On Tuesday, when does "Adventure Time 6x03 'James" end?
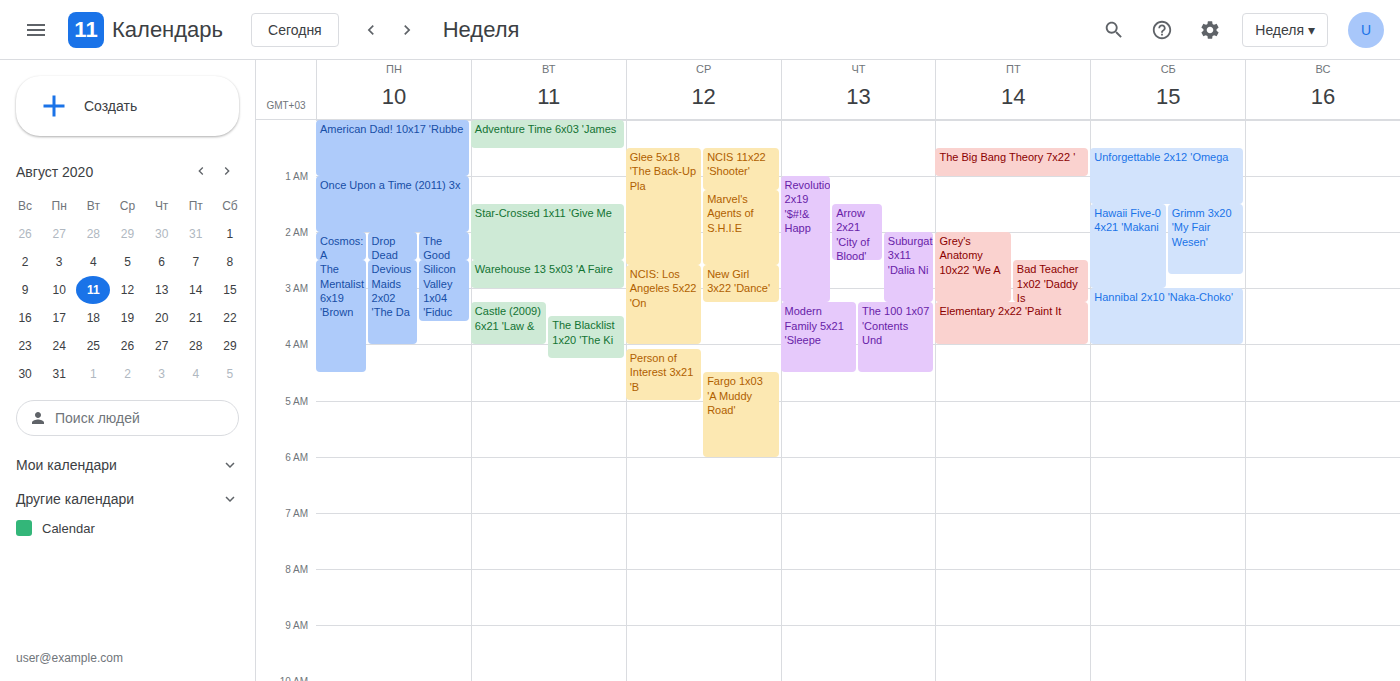
12:30 AM